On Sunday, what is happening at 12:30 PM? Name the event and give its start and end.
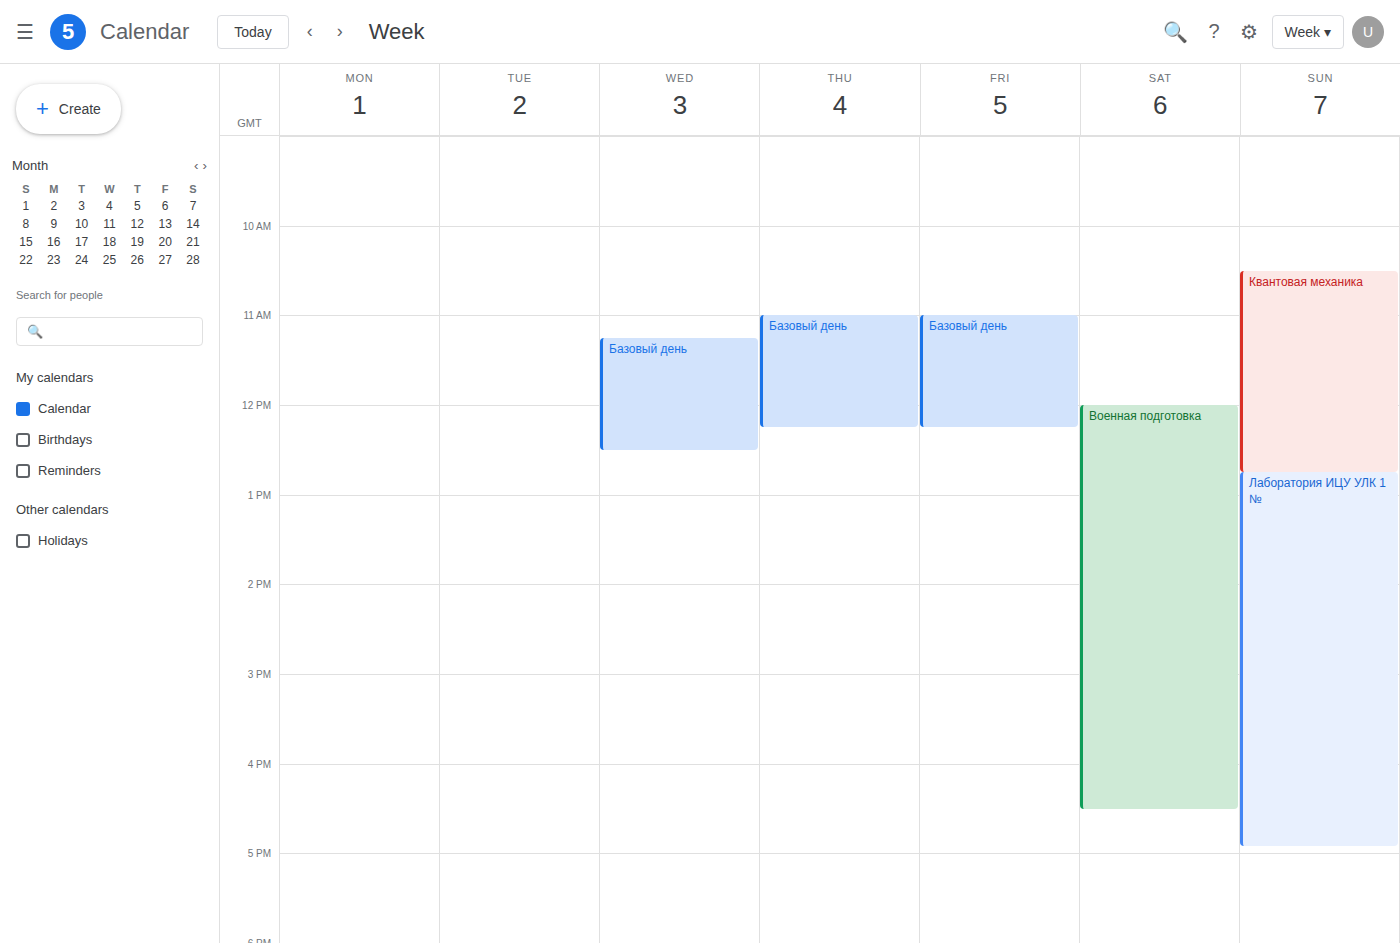
"Квантовая механика", 10:30 AM to 12:45 PM